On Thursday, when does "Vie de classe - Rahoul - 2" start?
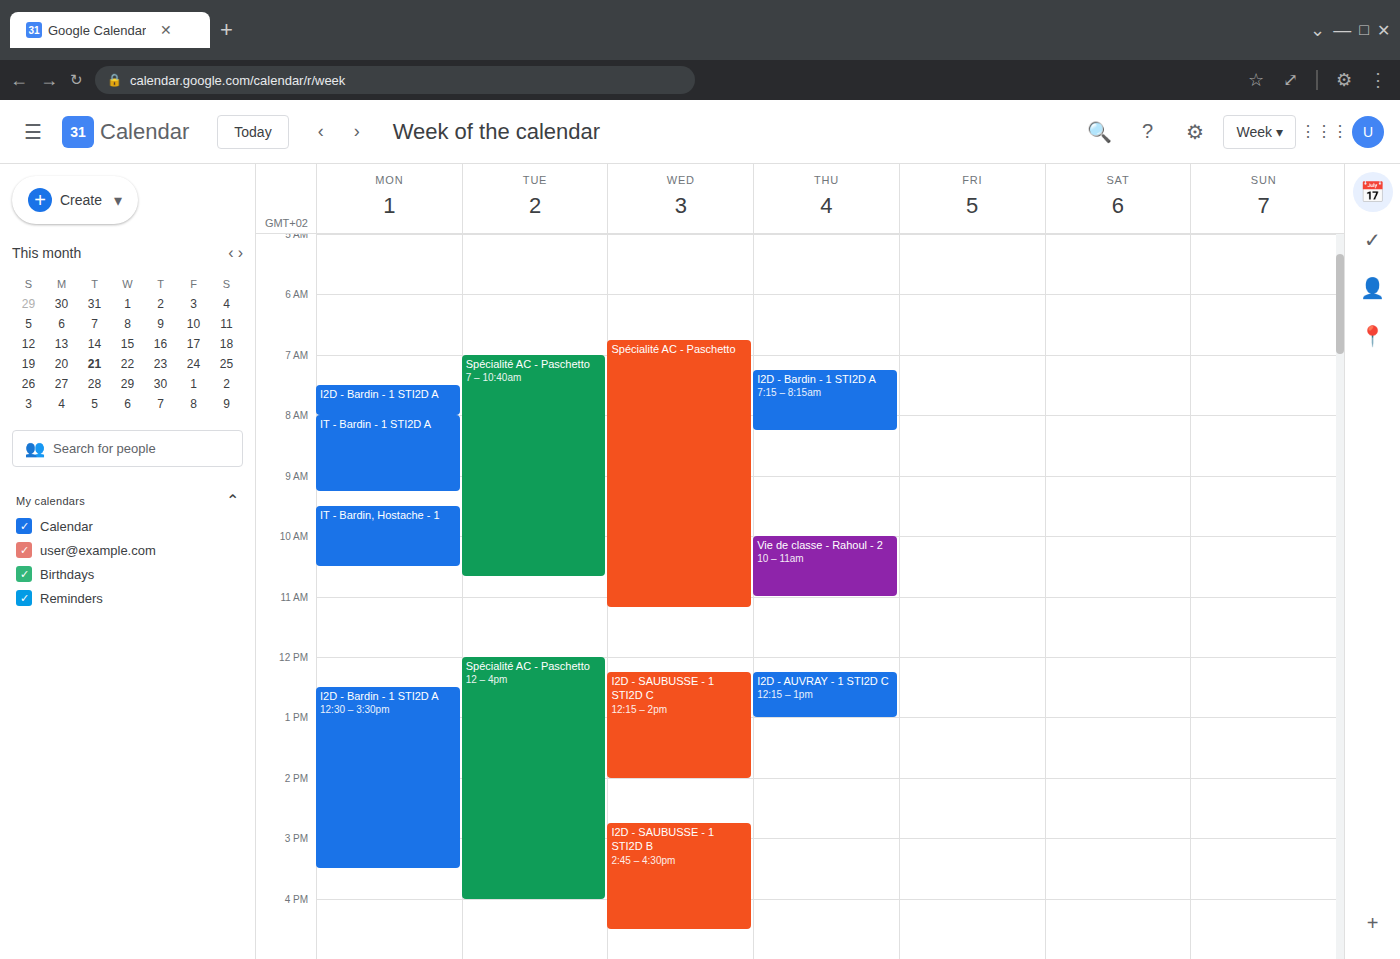
10:00 AM